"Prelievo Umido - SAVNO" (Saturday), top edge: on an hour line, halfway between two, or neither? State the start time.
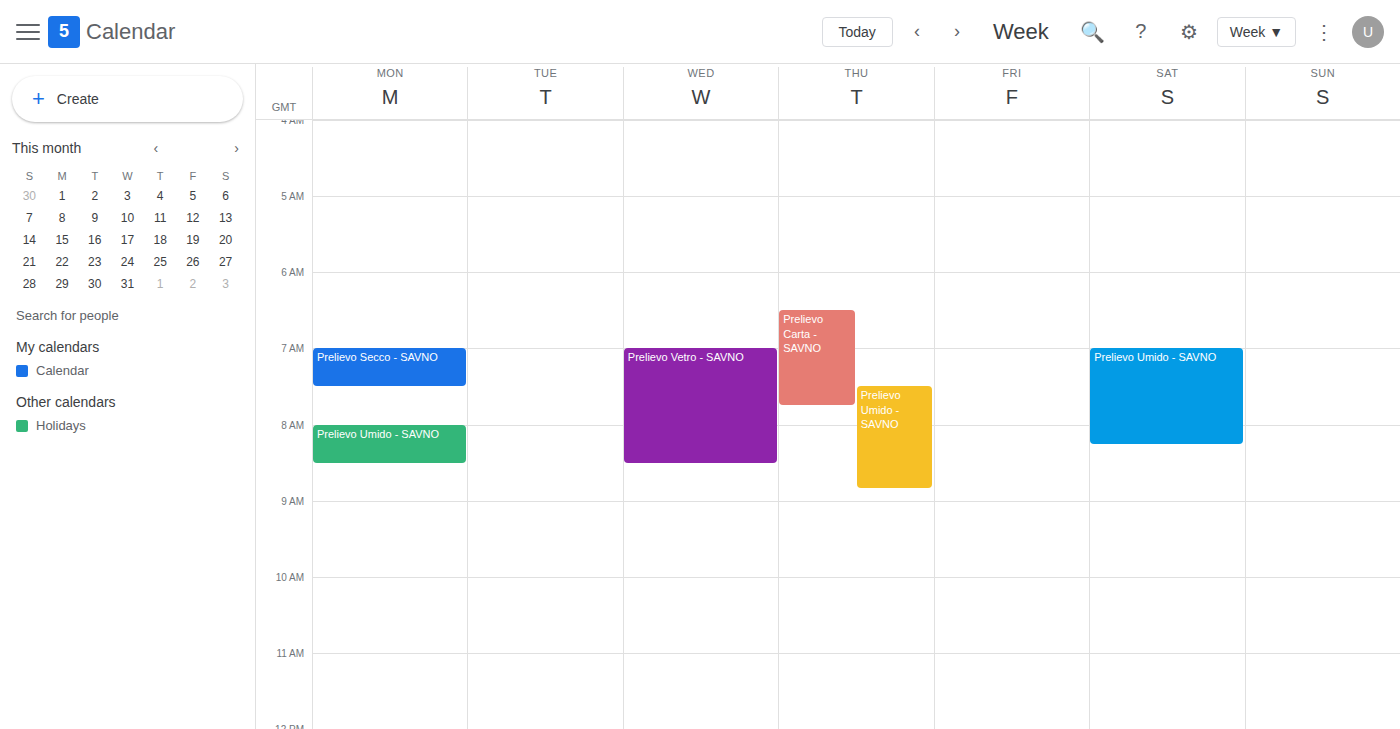
7:00 AM -- exactly on the 7 AM line.